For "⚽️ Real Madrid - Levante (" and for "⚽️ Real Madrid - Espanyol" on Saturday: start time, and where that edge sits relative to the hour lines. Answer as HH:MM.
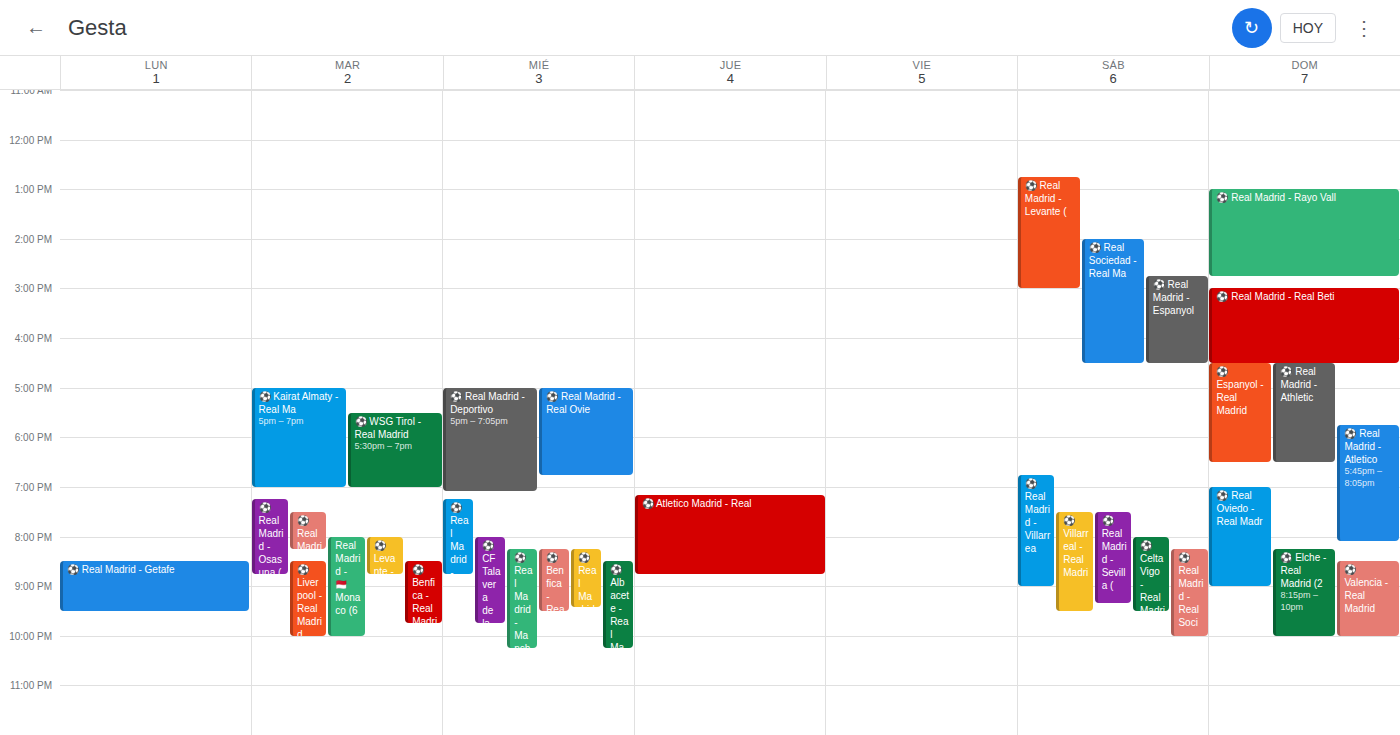
"⚽️ Real Madrid - Levante (": 12:45, neither: three quarters of the way from the 12:00 line to the 13:00 line. "⚽️ Real Madrid - Espanyol": 14:45, neither: three quarters of the way from the 14:00 line to the 15:00 line.